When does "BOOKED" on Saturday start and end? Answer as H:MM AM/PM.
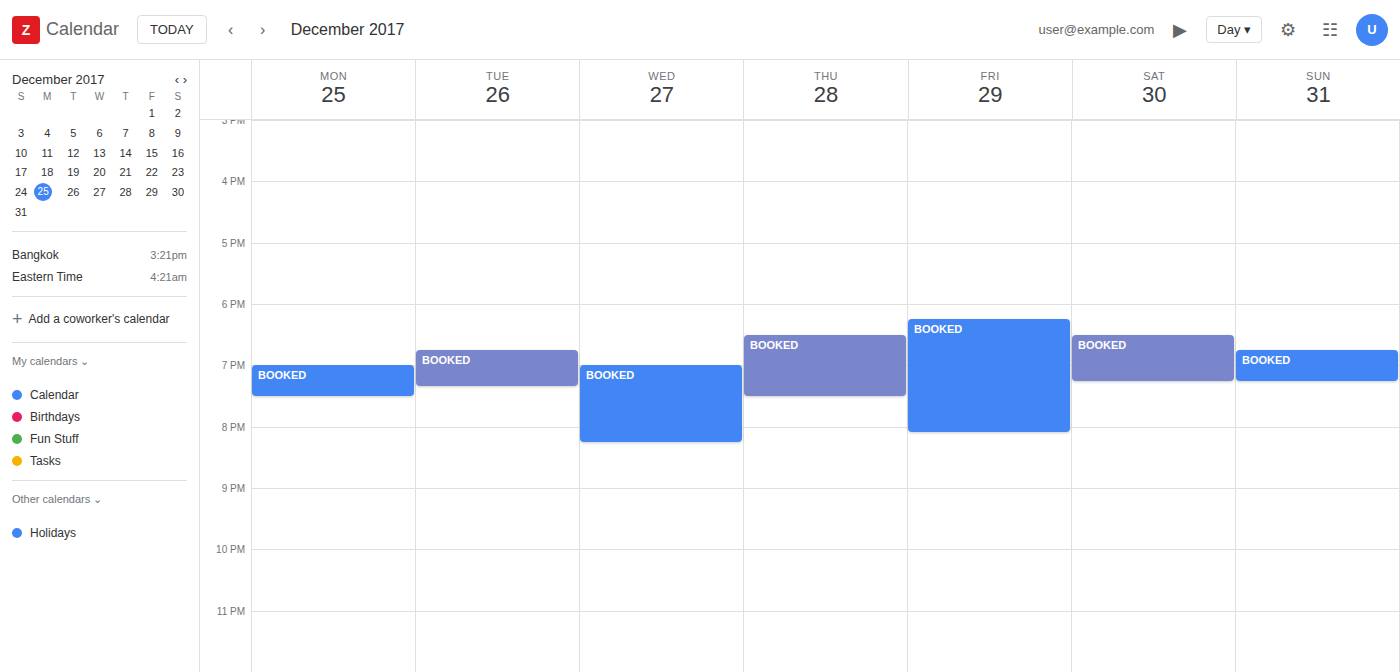
6:30 PM to 7:15 PM